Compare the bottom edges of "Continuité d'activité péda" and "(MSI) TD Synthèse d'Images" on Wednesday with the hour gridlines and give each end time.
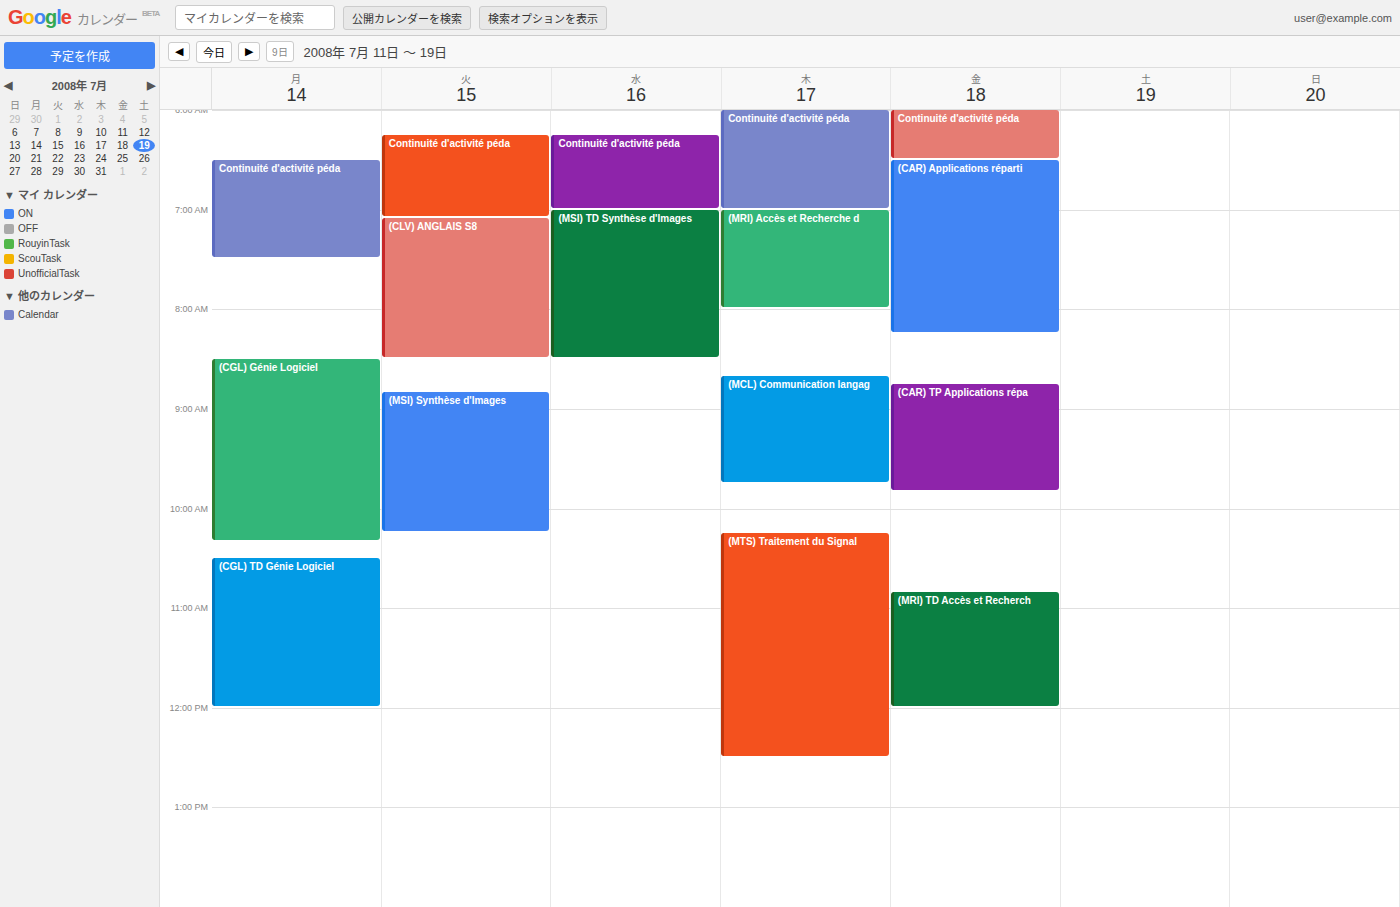
"Continuité d'activité péda": 7:00 AM, exactly on the 7 AM line. "(MSI) TD Synthèse d'Images": 8:30 AM, halfway between the 8 AM and 9 AM lines.